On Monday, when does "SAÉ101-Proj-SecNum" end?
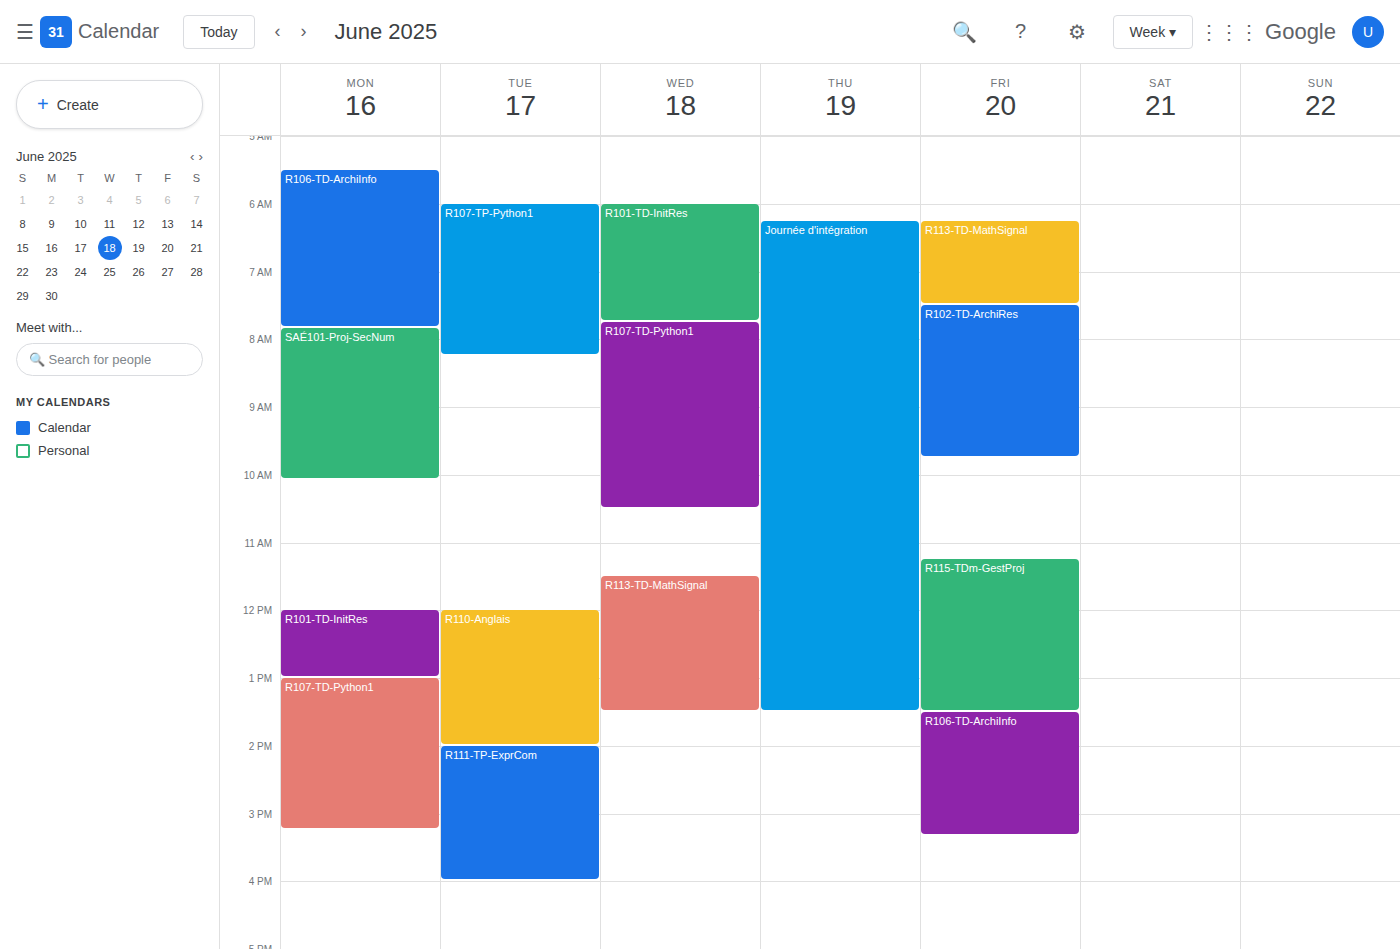
10:05 AM